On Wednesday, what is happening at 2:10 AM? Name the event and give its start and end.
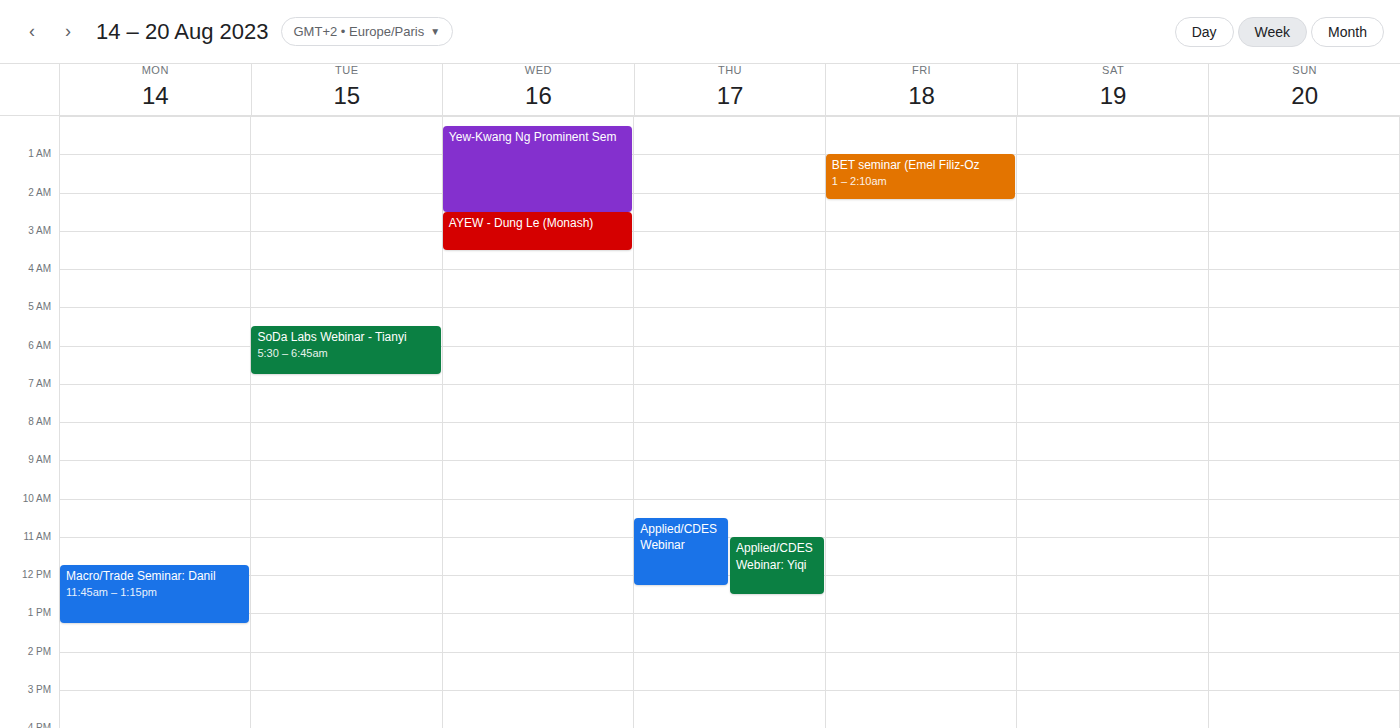
"Yew-Kwang Ng Prominent Sem", 12:15 AM to 2:30 AM